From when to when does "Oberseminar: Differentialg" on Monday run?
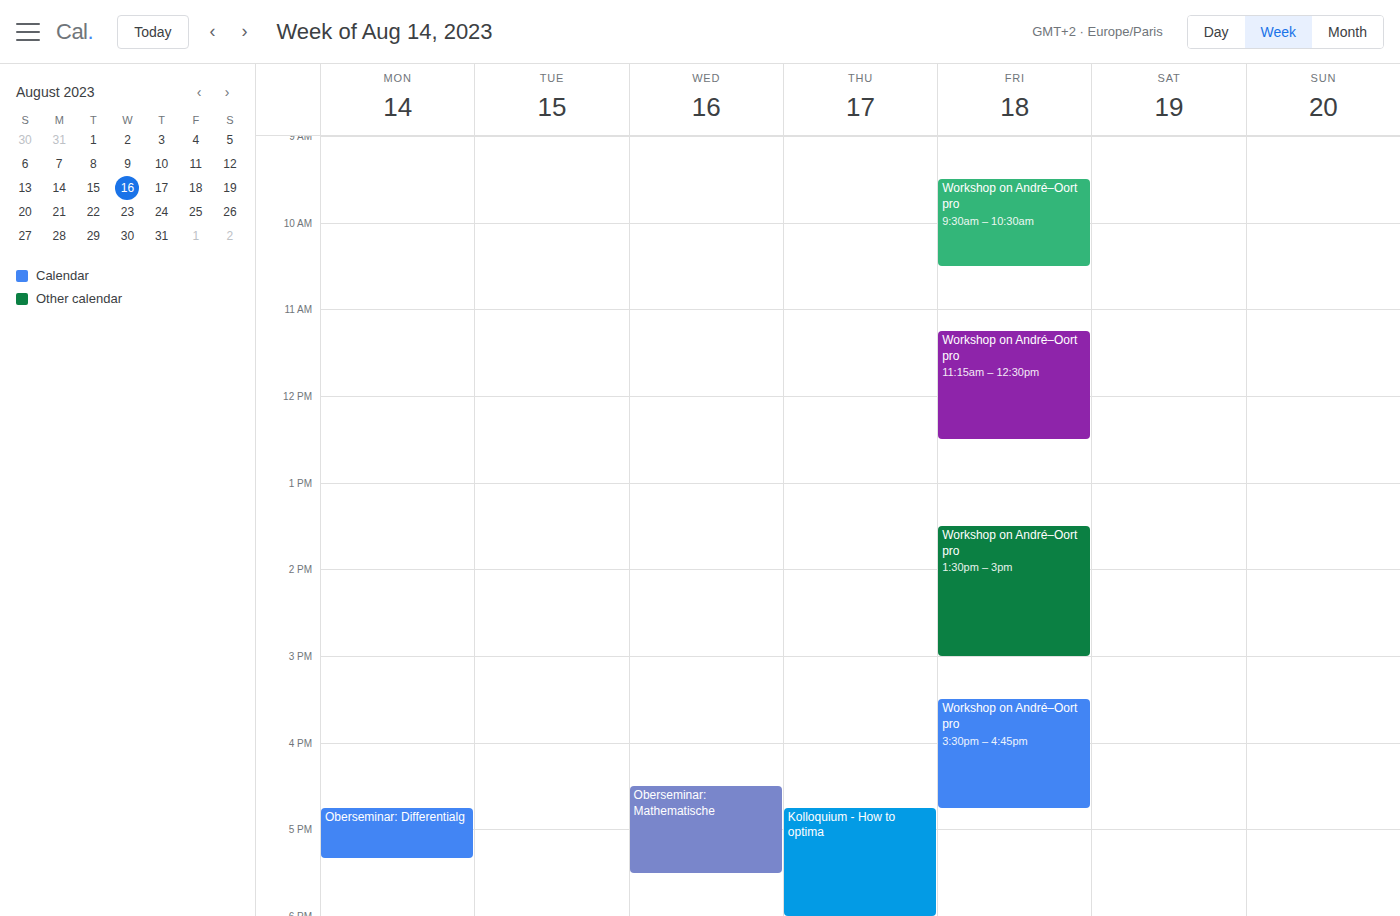
4:45 PM to 5:20 PM